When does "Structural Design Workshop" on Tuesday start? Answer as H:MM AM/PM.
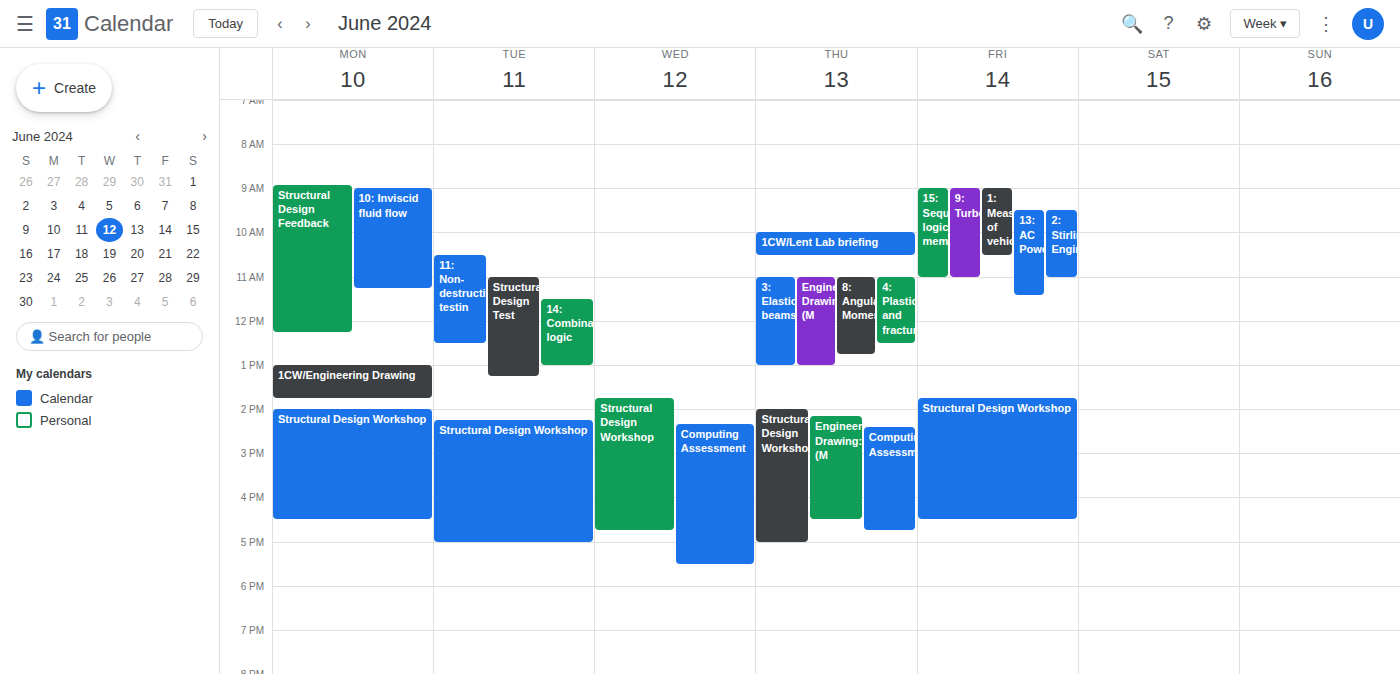
2:15 PM